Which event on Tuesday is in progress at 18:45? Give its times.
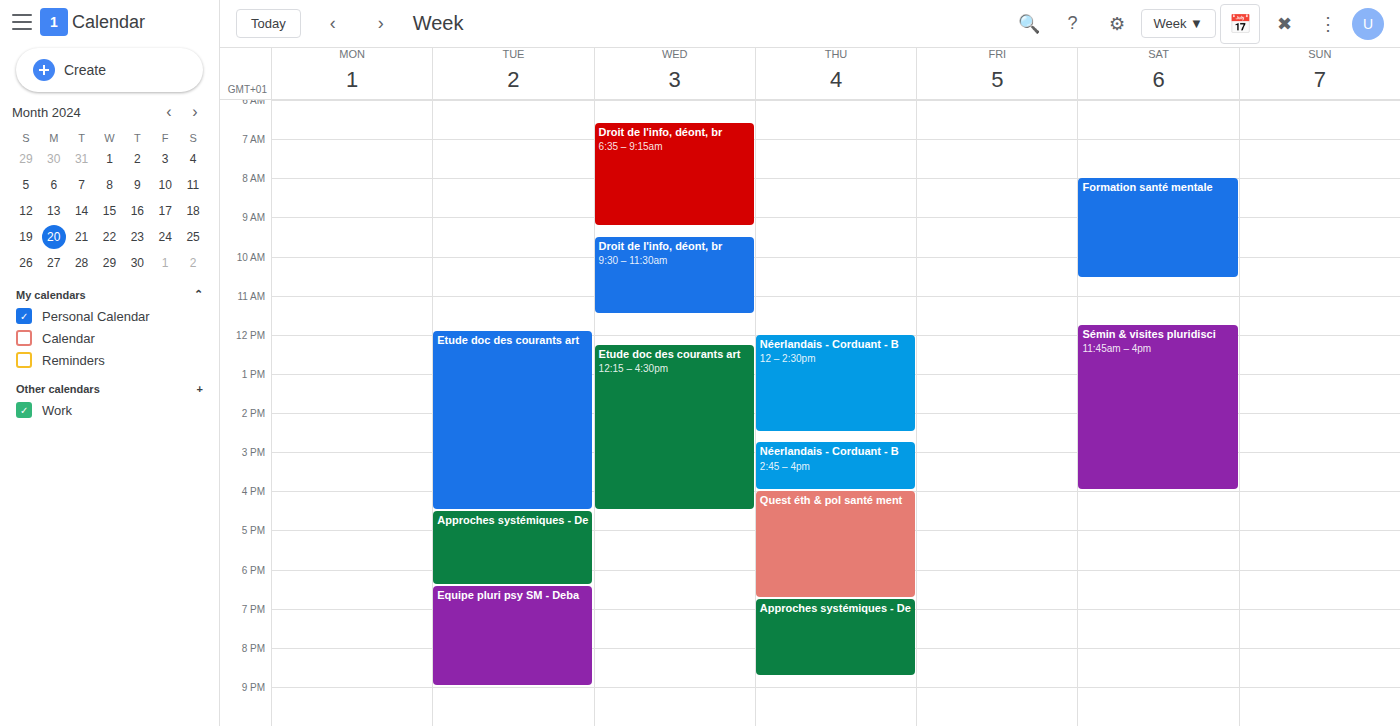
"Equipe pluri psy SM - Deba", 18:25 to 21:00